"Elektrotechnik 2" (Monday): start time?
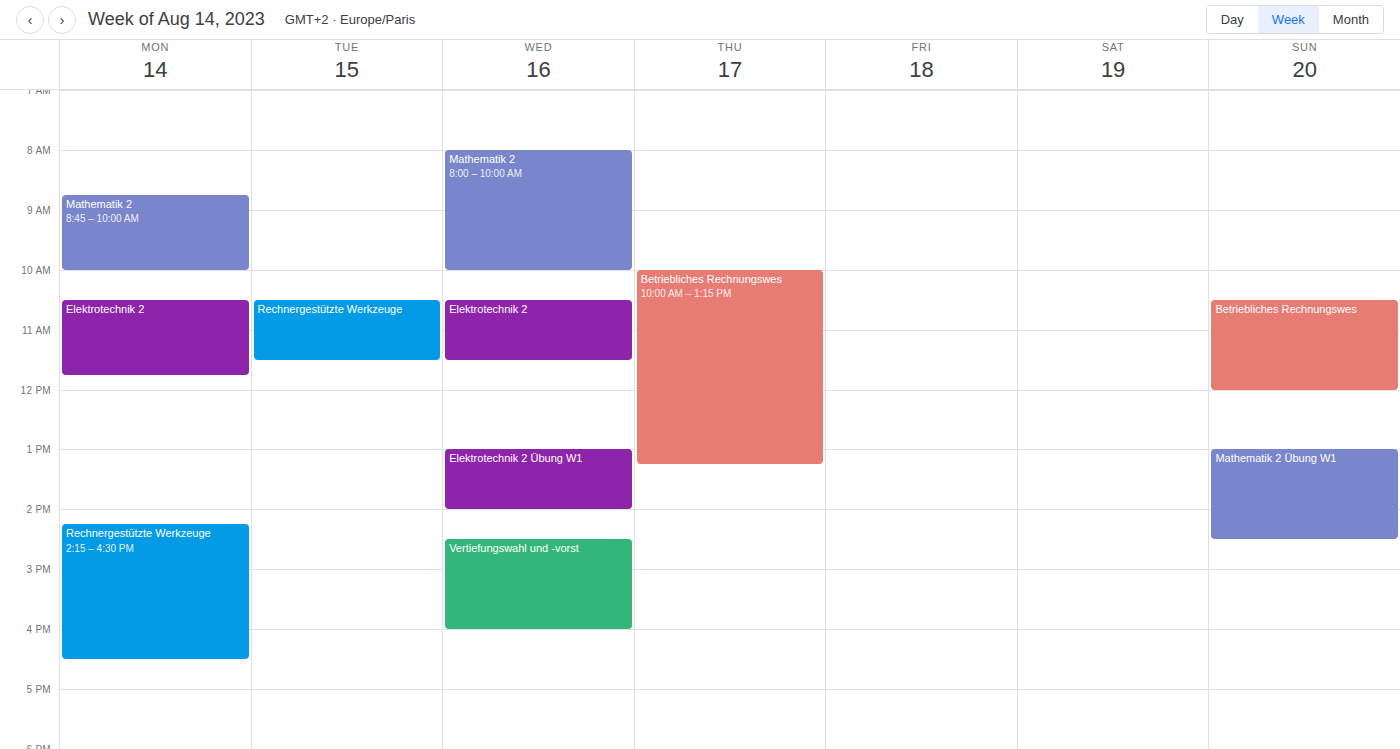
10:30 AM